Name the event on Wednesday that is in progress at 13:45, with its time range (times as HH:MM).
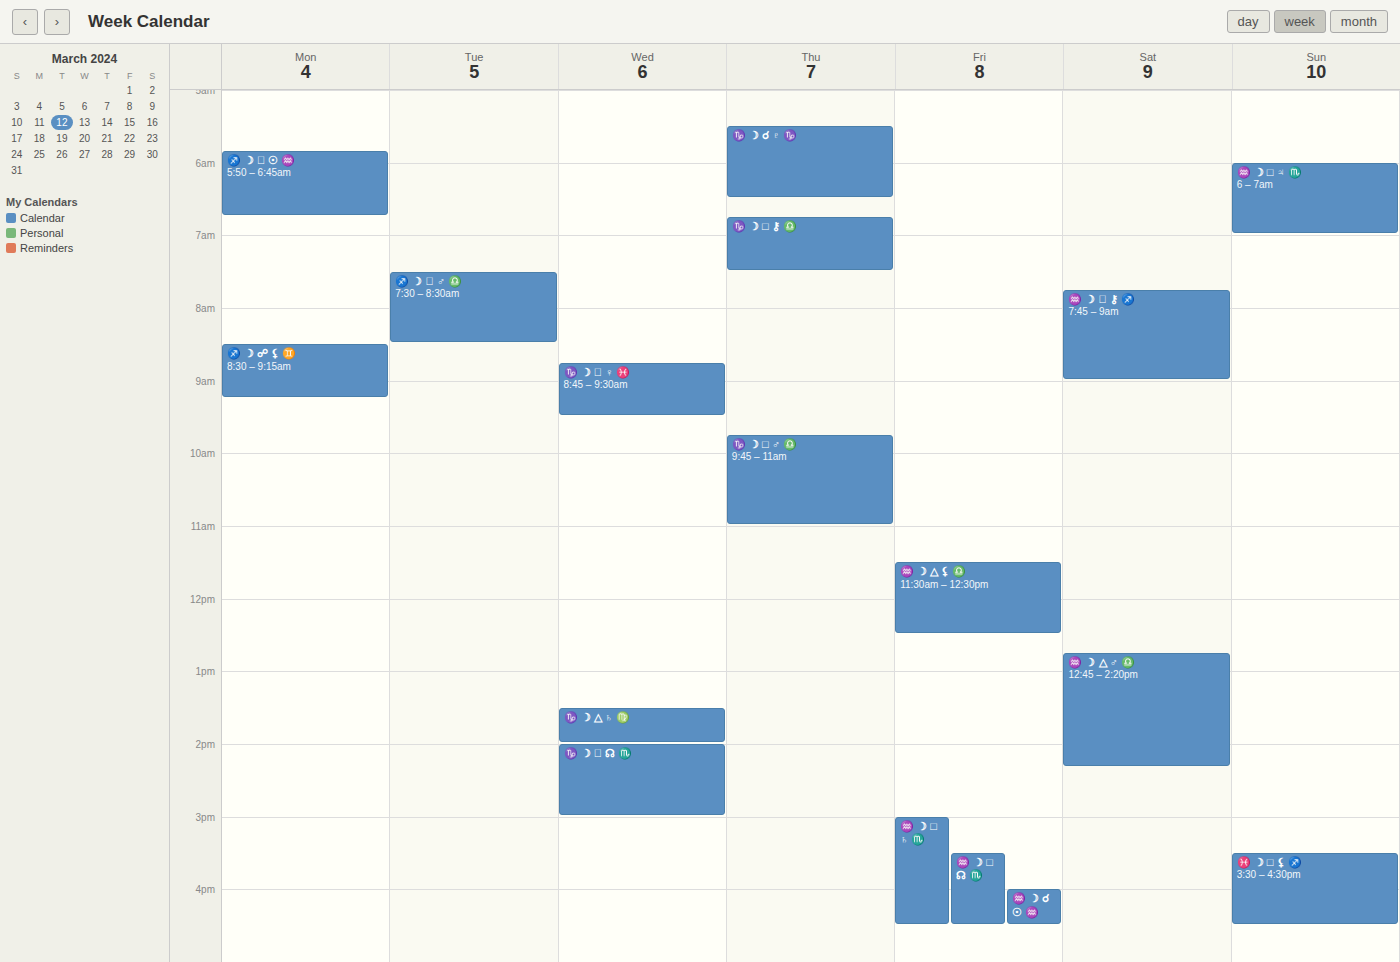
"♑️ ☽ △ ♄ ♍️", 13:30 to 14:00